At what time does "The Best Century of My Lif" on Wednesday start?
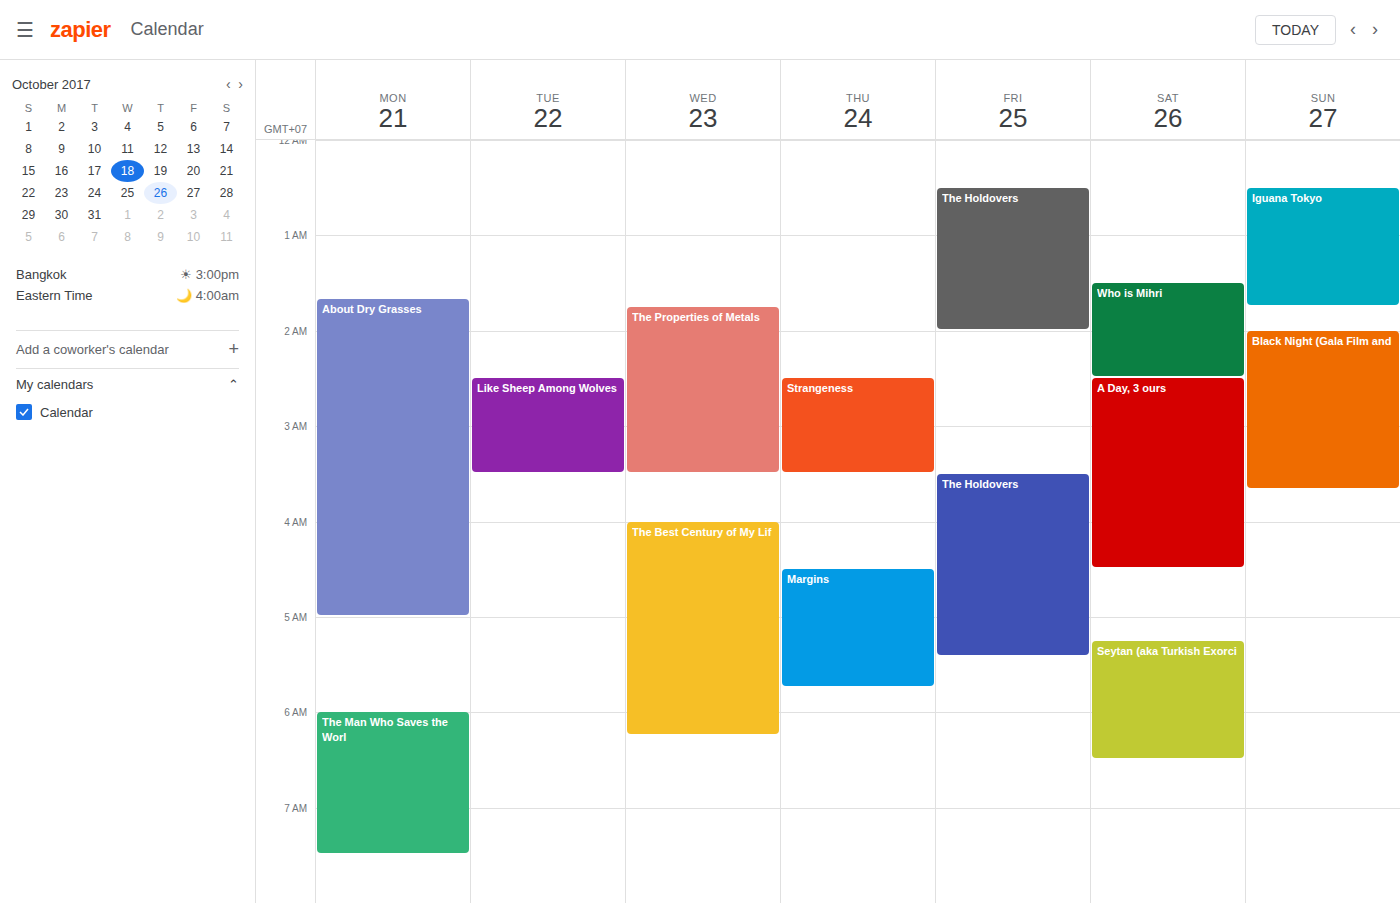
04:00